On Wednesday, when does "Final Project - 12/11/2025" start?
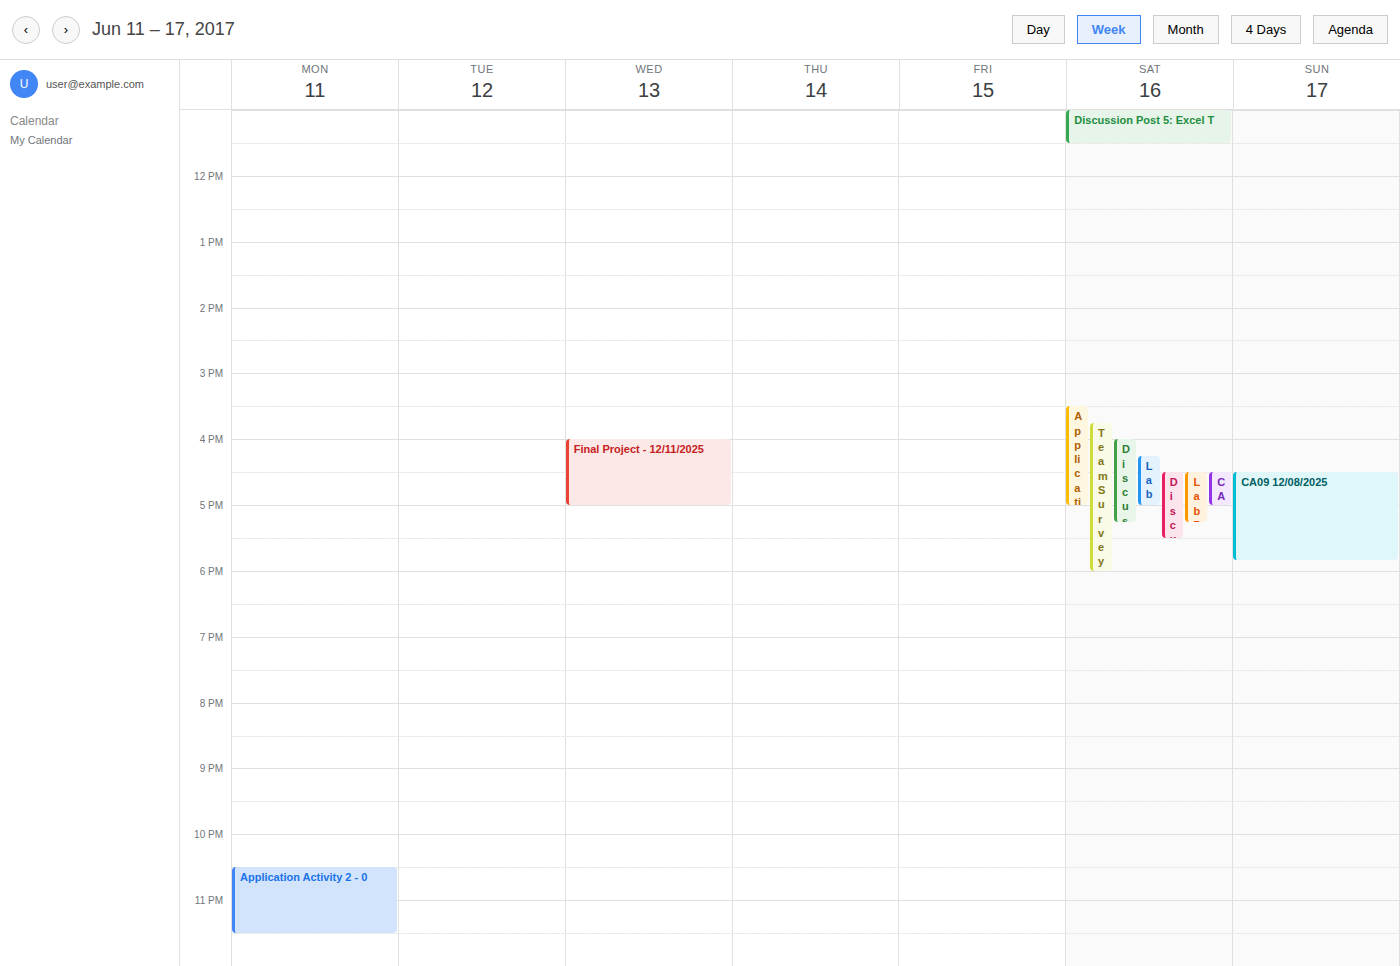
4:00 PM